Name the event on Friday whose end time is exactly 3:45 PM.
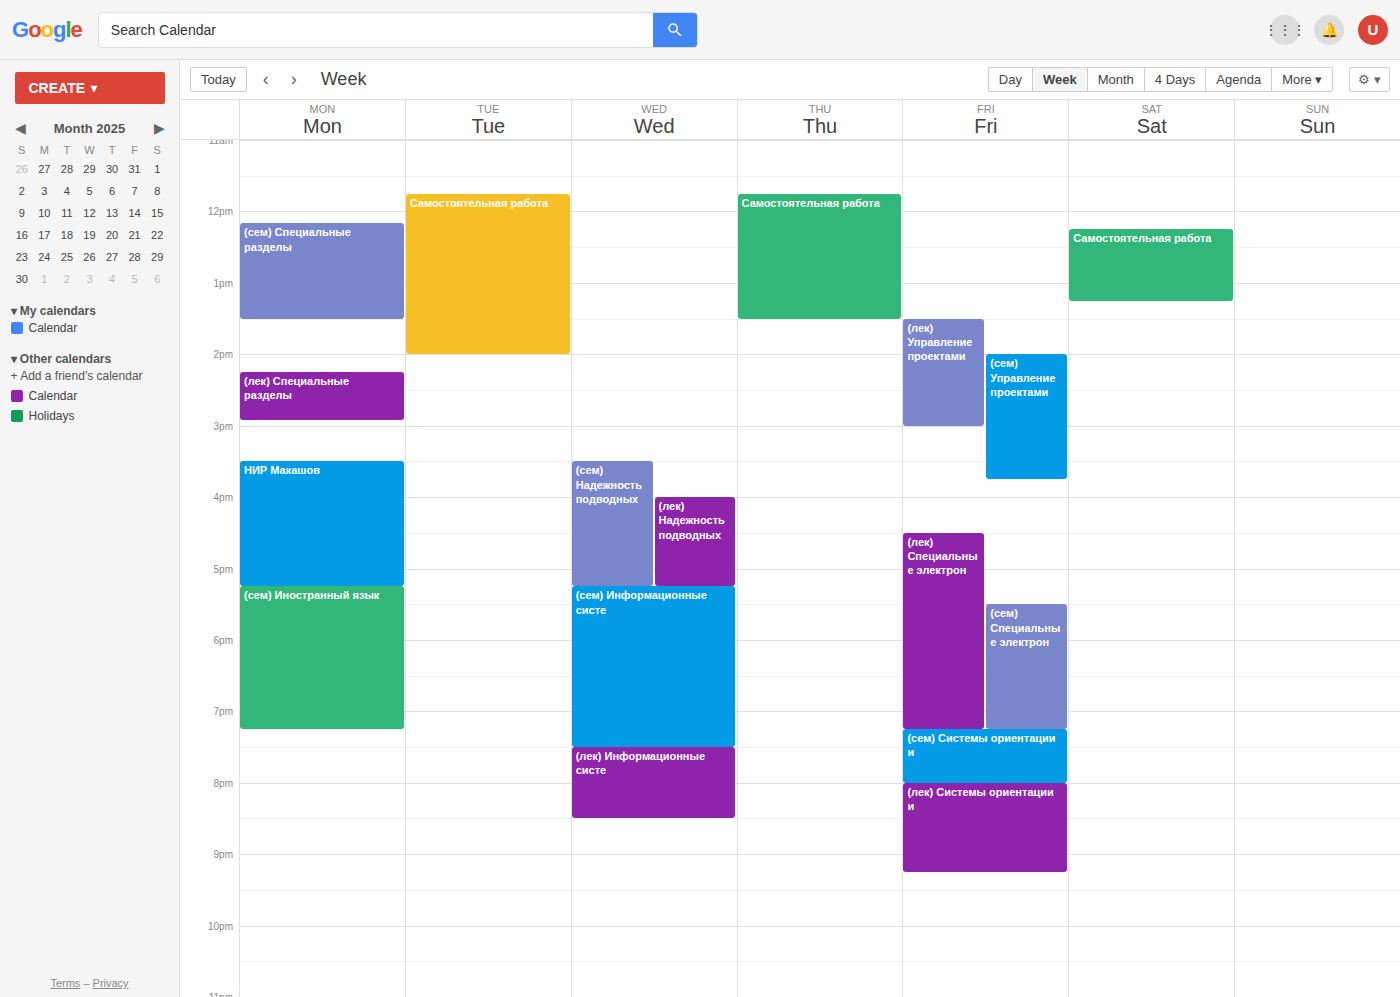
"(сем) Управление проектами"